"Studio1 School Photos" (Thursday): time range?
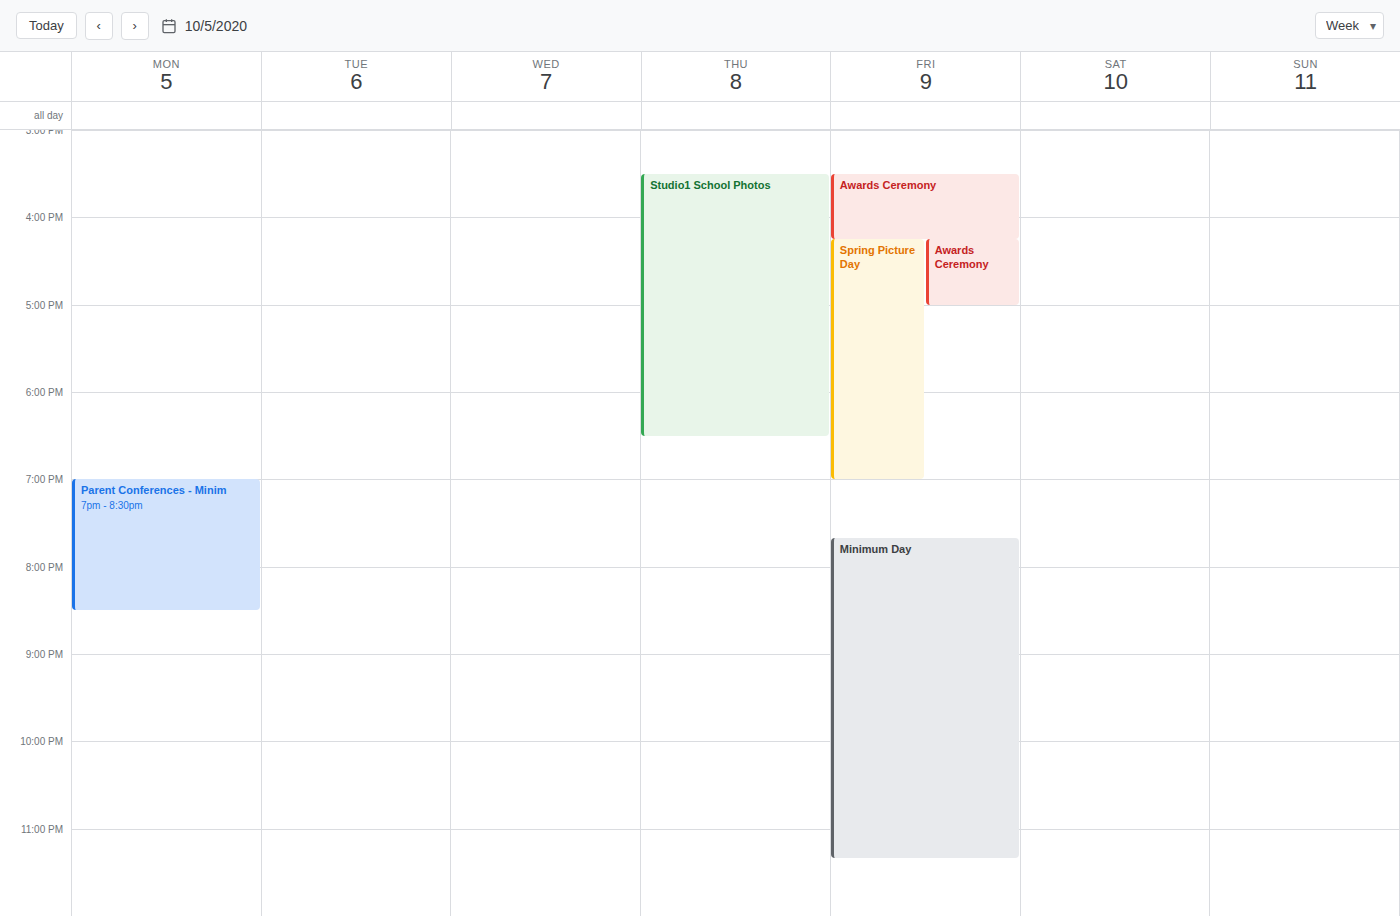
3:30 PM to 6:30 PM